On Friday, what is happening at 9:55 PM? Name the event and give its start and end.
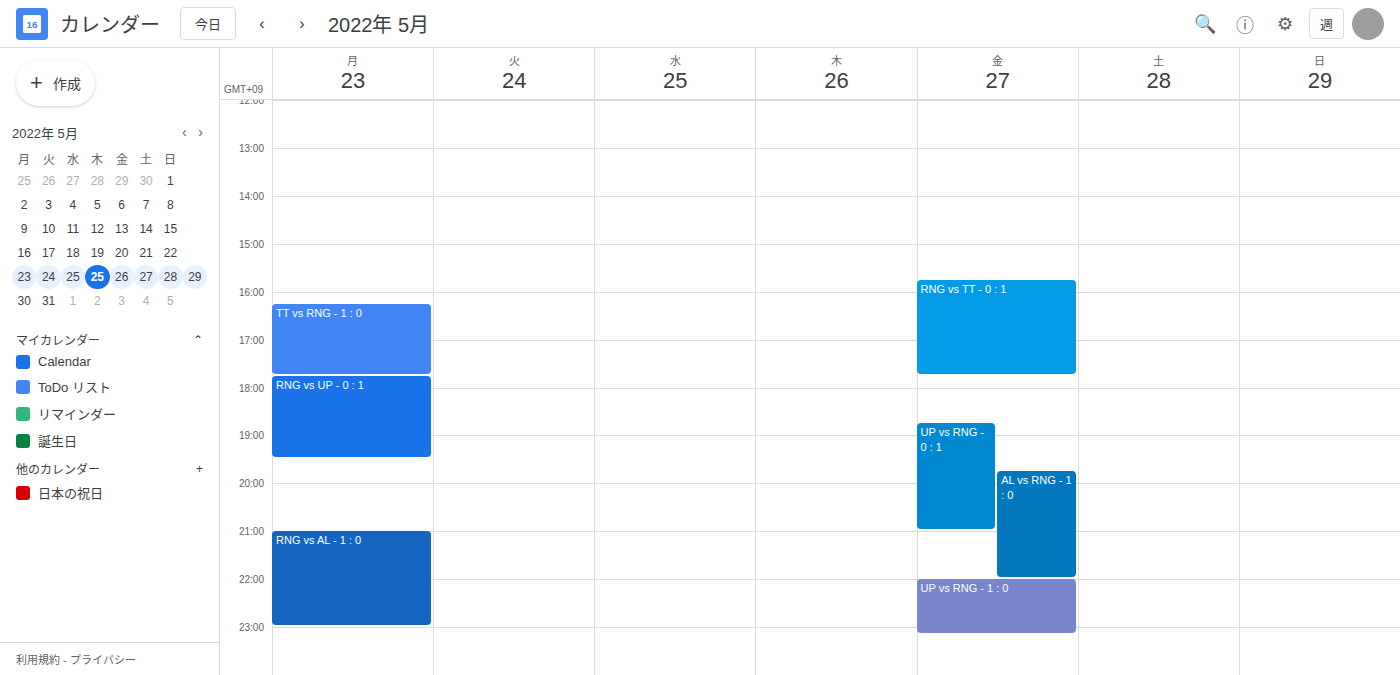
"AL vs RNG - 1 : 0", 7:45 PM to 10:00 PM